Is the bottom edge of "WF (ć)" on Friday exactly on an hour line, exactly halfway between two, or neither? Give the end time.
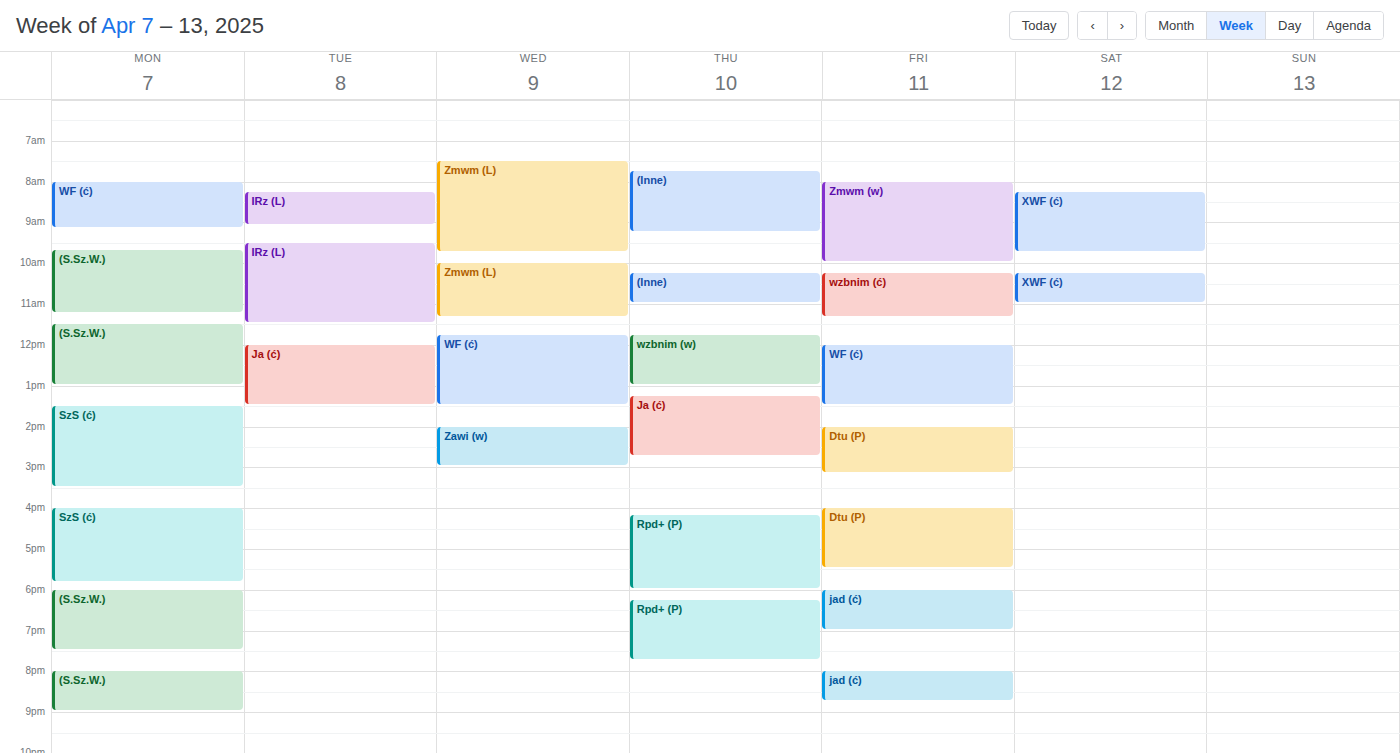
1:30 PM -- halfway between the 1 PM and 2 PM lines.